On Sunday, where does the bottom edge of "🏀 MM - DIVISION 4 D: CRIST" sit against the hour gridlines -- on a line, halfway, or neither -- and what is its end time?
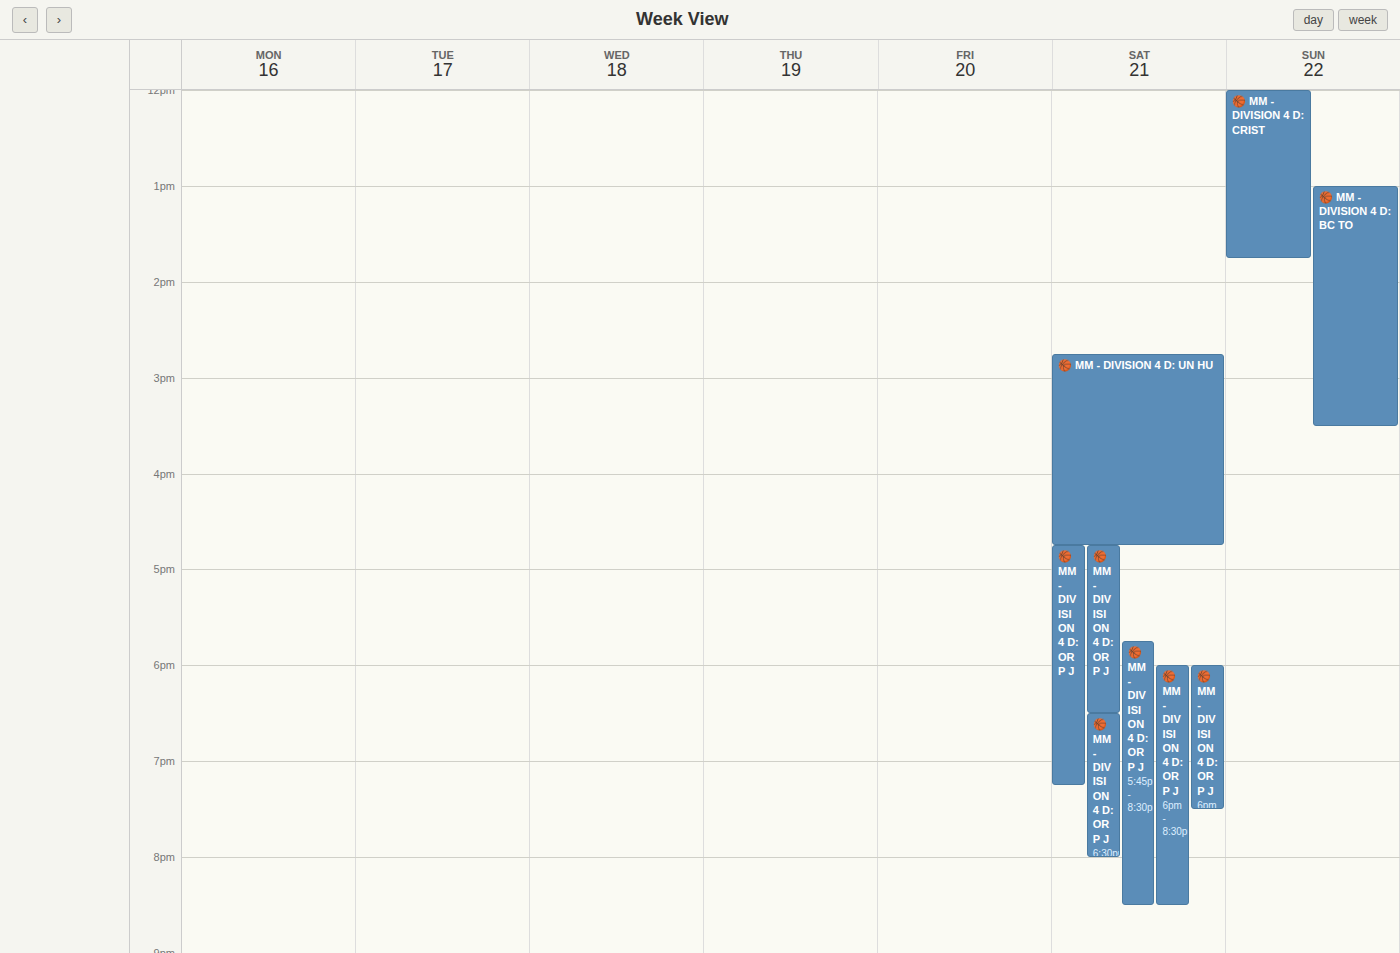
1:45 PM -- neither: three quarters of the way from the 1 PM line to the 2 PM line.